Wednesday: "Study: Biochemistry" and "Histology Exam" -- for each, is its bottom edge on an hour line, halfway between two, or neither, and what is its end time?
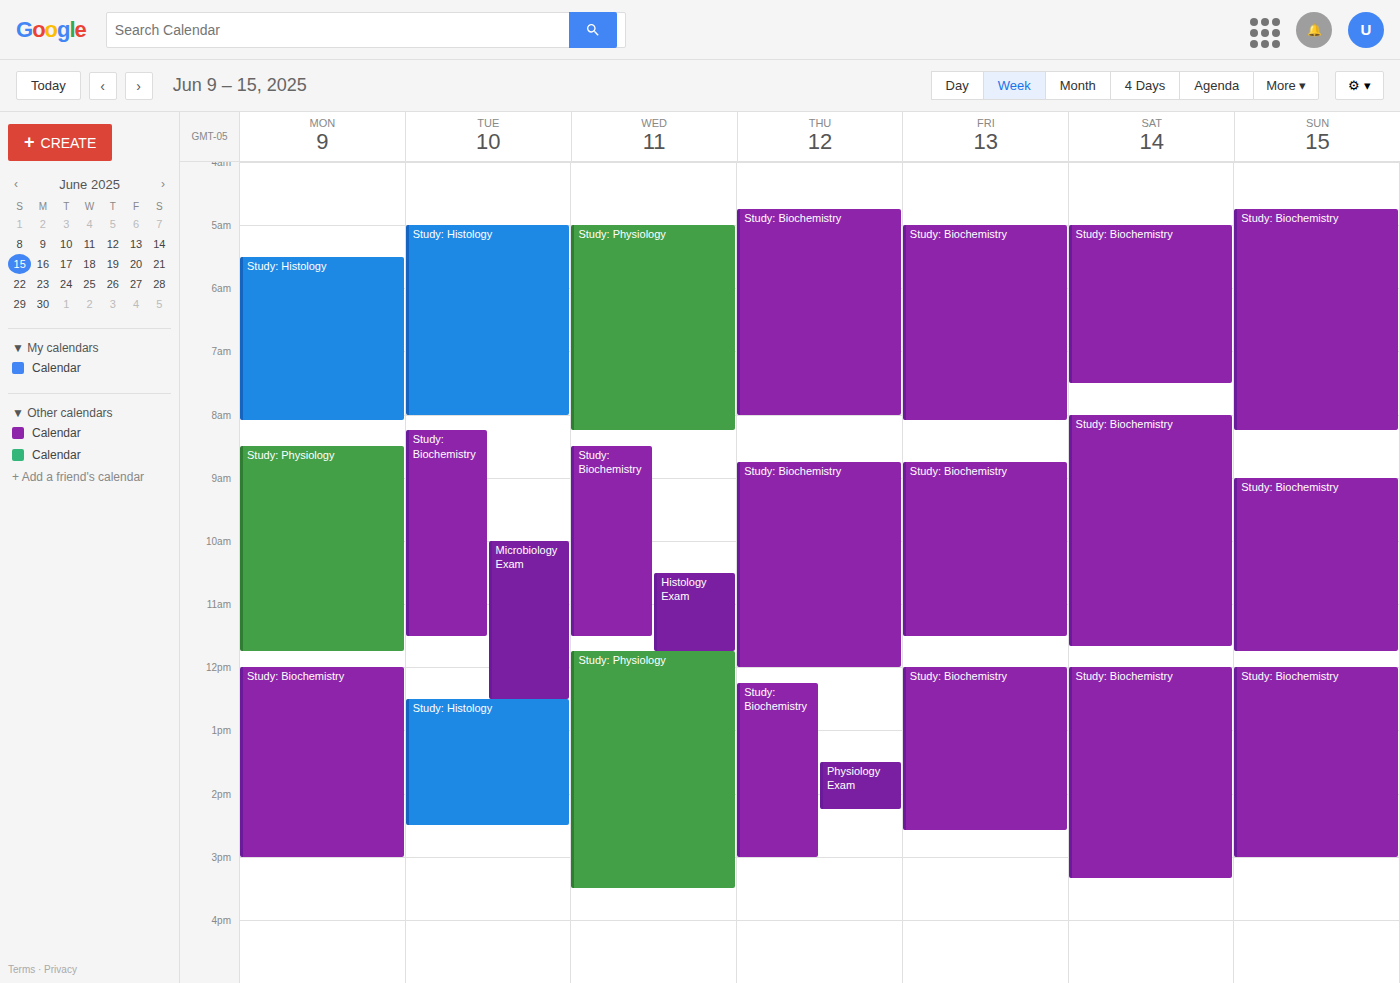
"Study: Biochemistry": 11:30 AM, halfway between the 11 AM and 12 PM lines. "Histology Exam": 11:45 AM, neither: three quarters of the way from the 11 AM line to the 12 PM line.